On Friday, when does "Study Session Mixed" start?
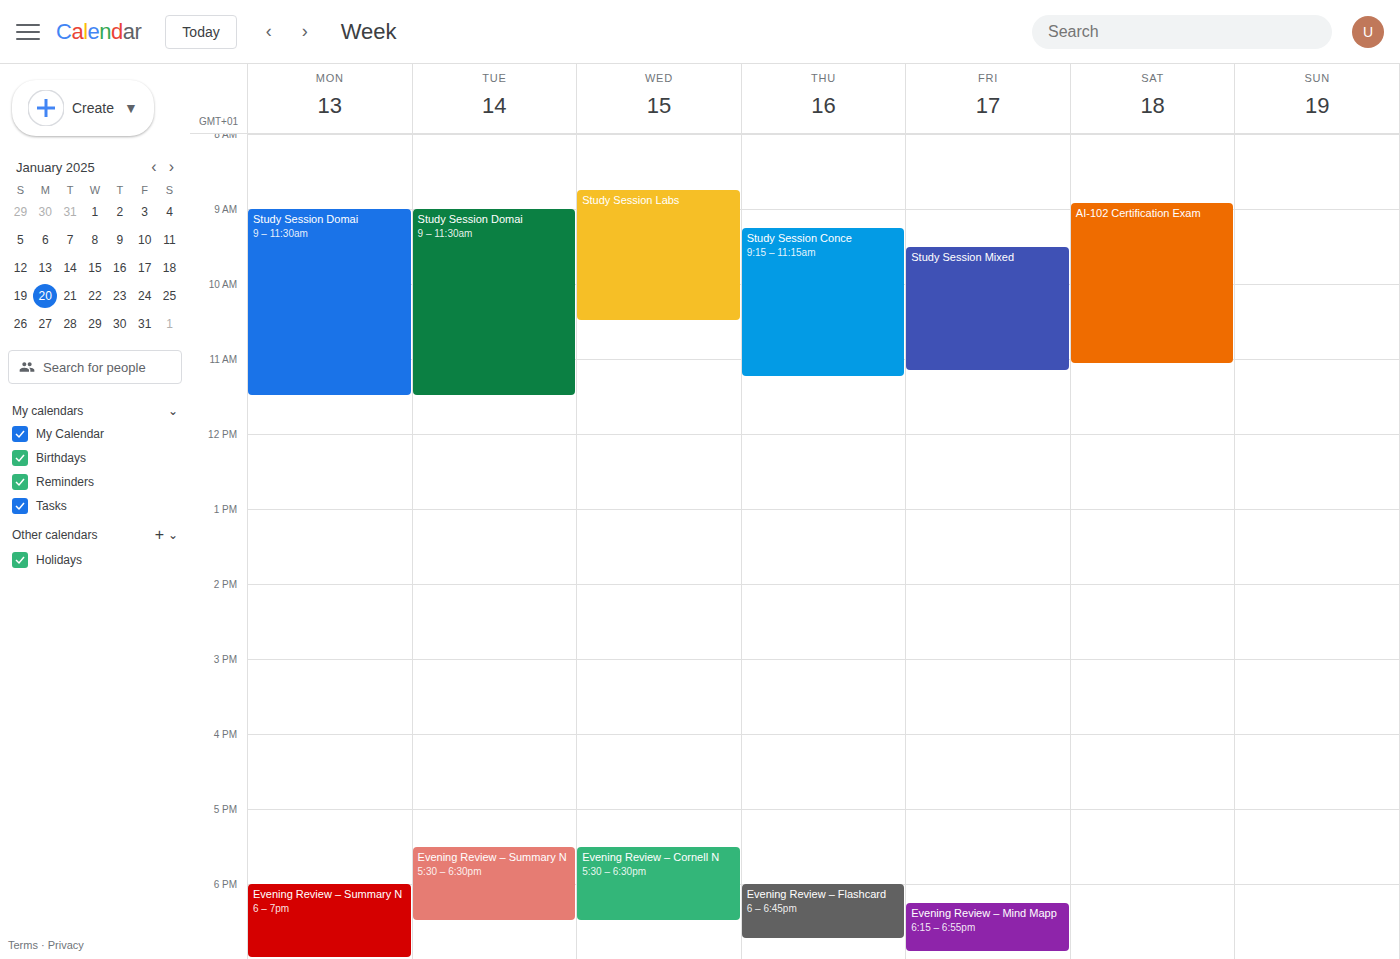
09:30